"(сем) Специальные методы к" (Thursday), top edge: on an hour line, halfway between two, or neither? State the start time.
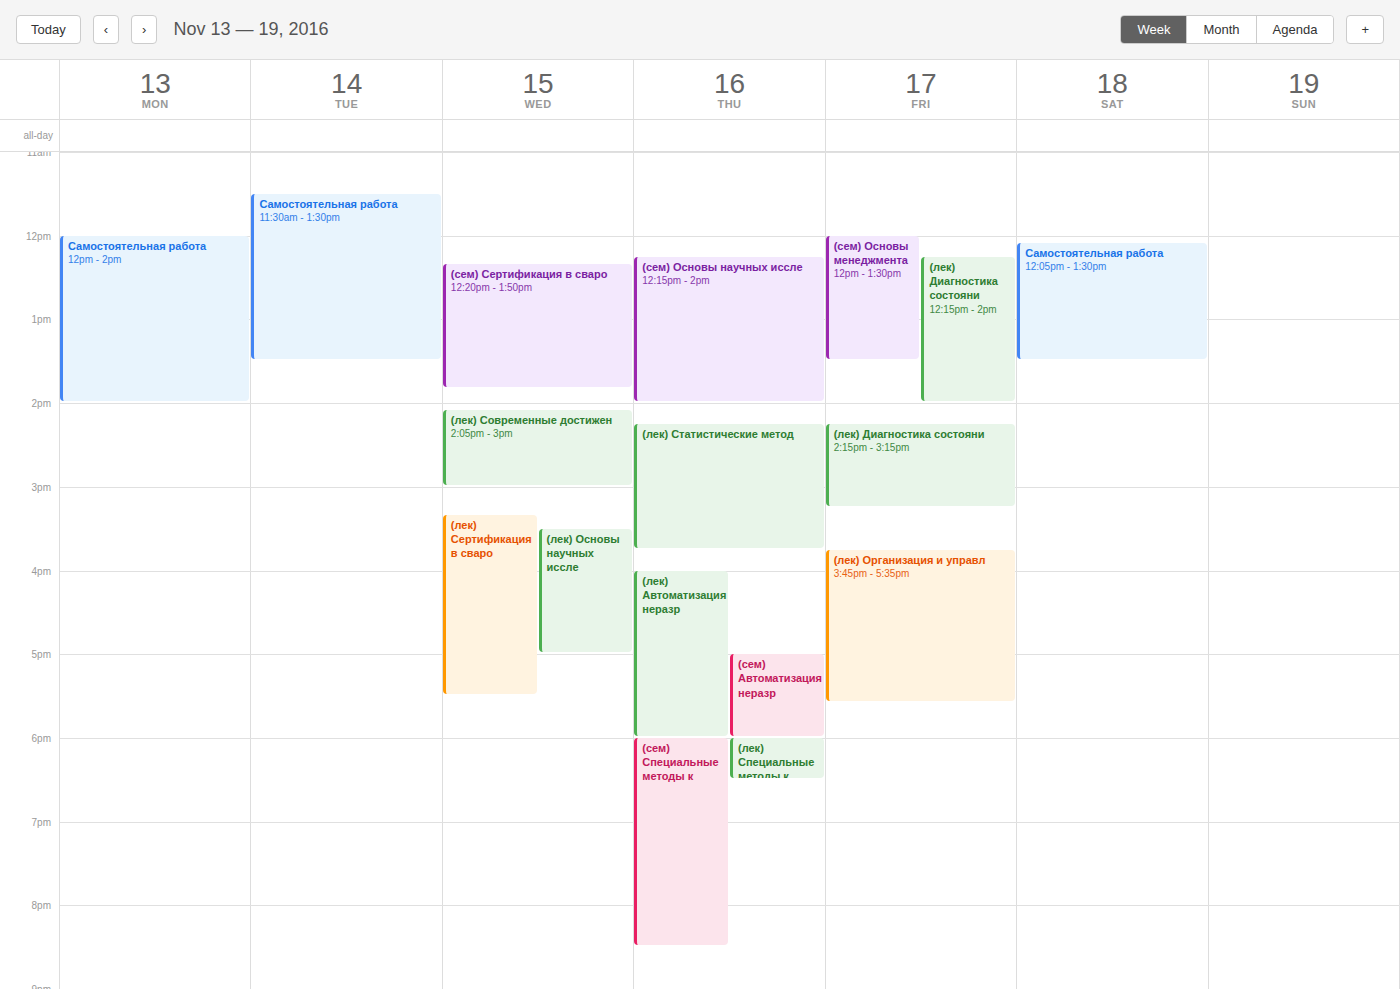
6:00 PM -- exactly on the 6 PM line.